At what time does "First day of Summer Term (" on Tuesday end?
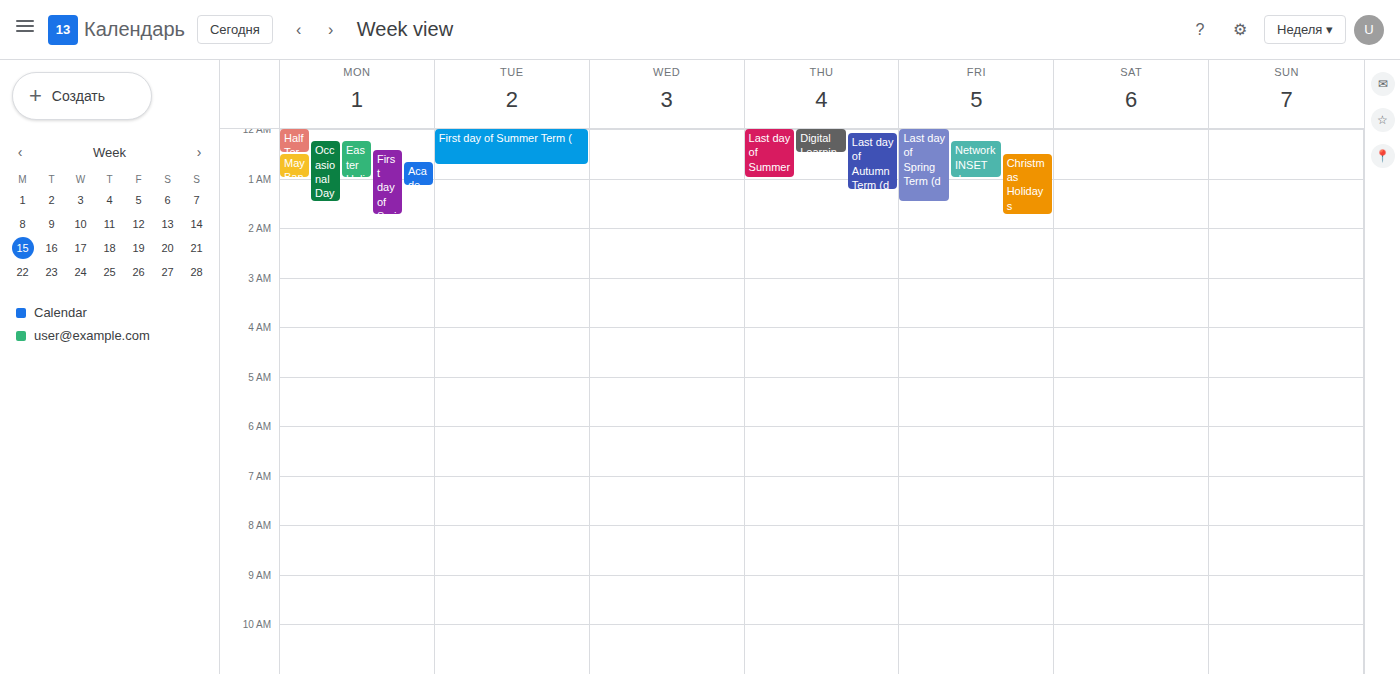
12:45 AM